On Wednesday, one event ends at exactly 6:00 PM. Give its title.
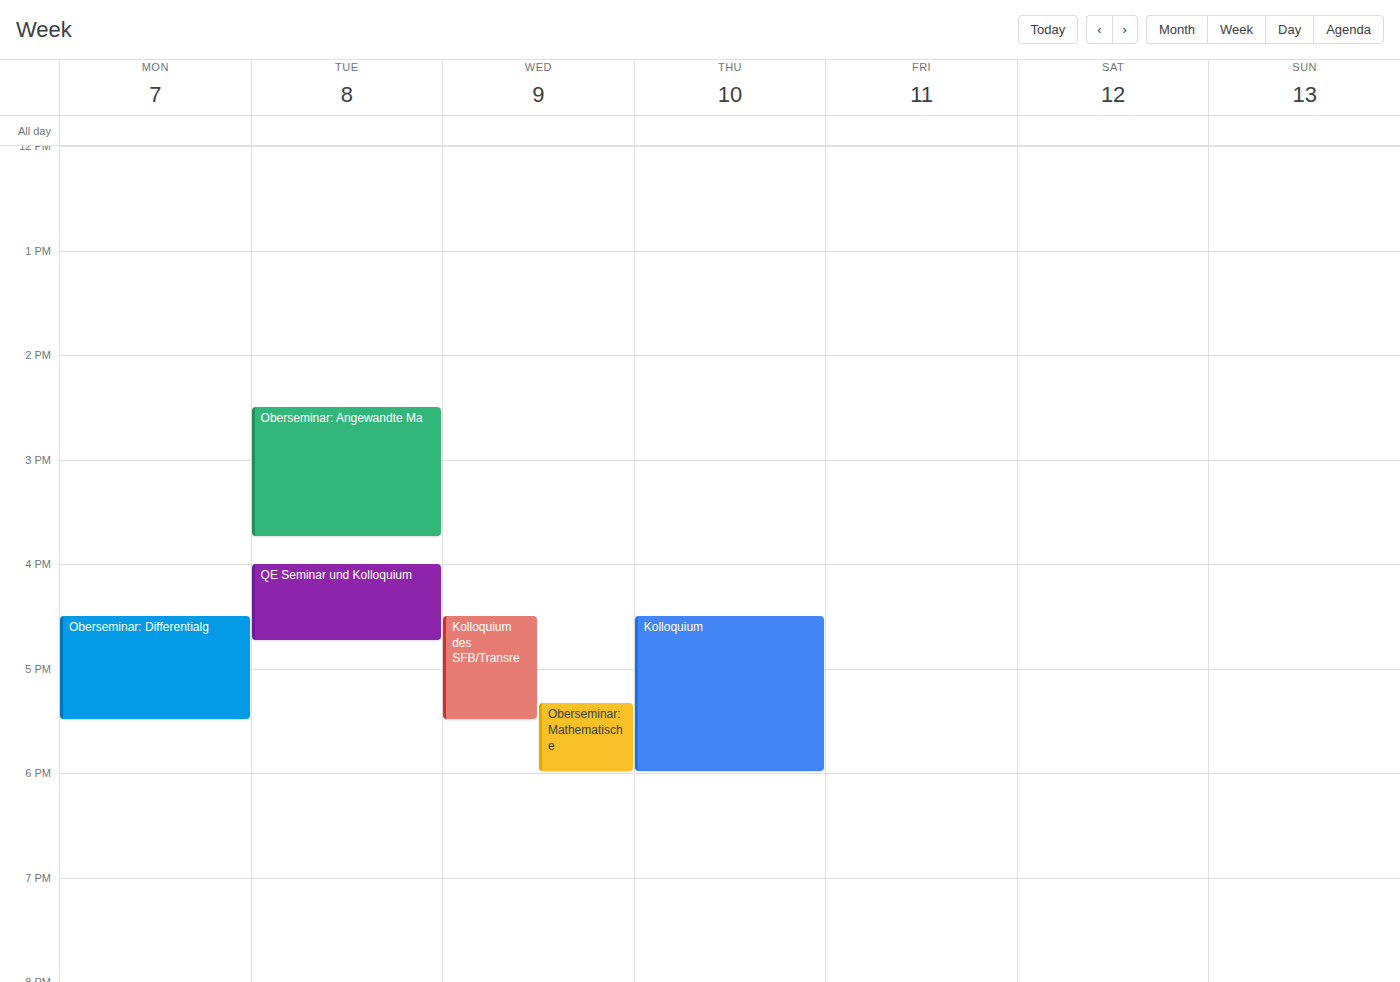
"Oberseminar: Mathematische"